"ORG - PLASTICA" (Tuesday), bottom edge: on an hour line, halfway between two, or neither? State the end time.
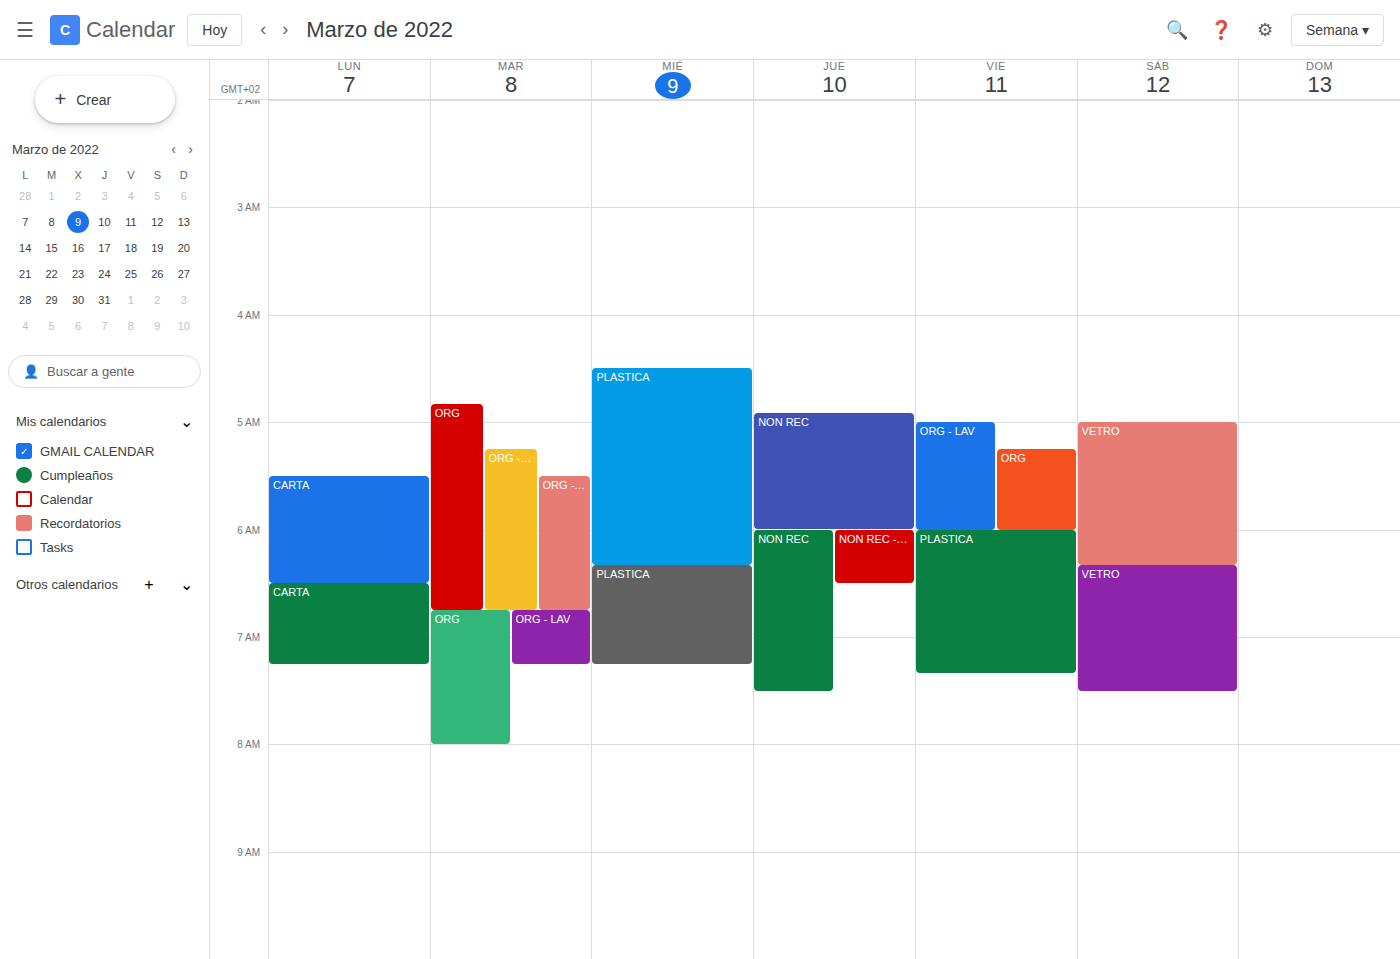
6:45 AM -- neither: three quarters of the way from the 6 AM line to the 7 AM line.